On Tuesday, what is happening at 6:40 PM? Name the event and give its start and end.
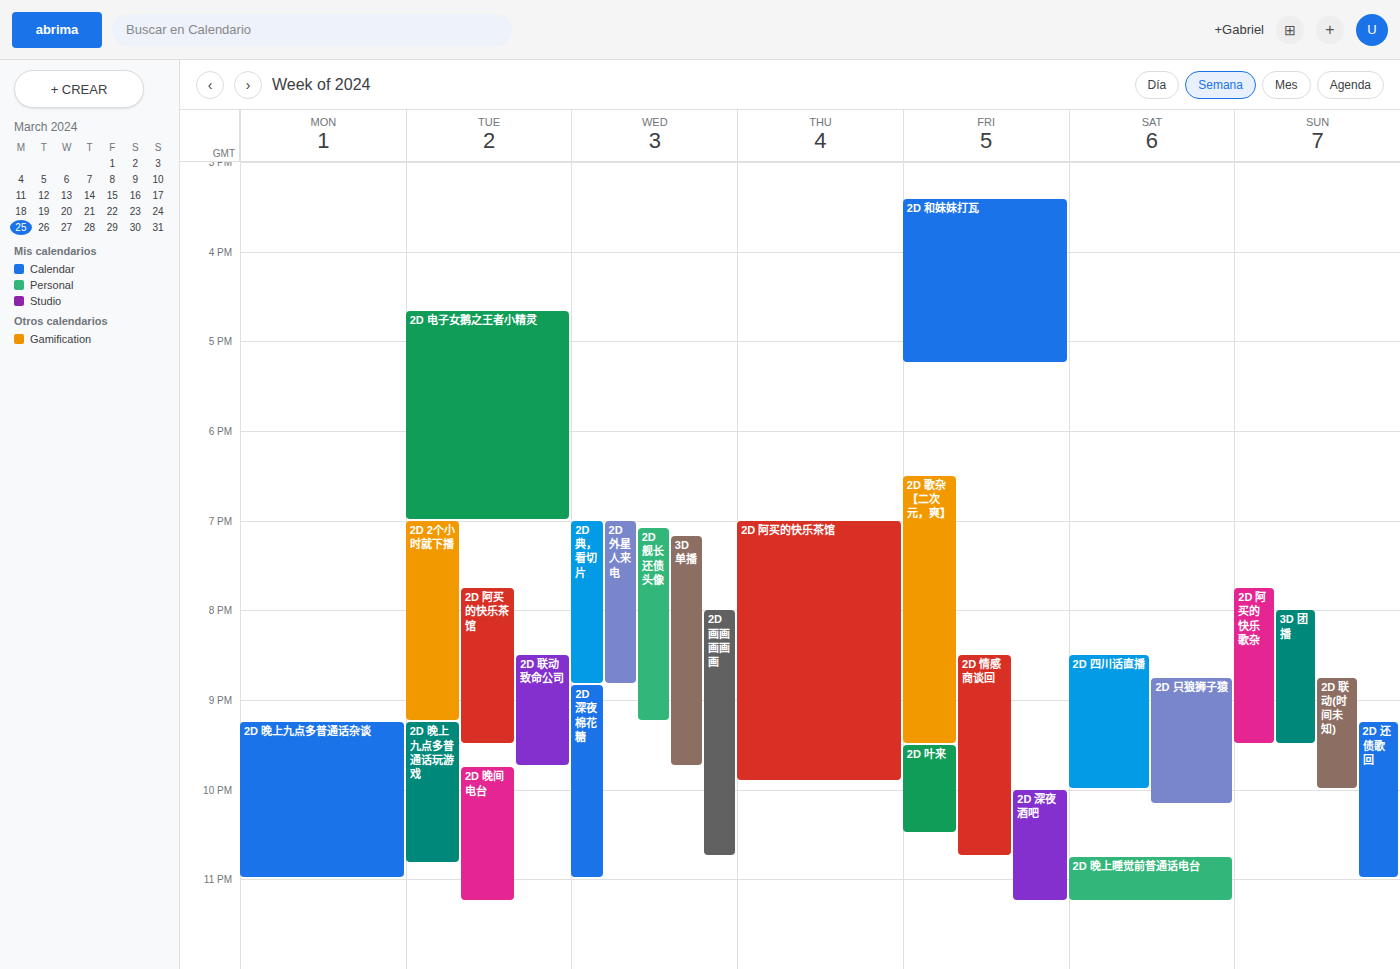
"2D 电子女鹅之王者小精灵", 4:40 PM to 7:00 PM